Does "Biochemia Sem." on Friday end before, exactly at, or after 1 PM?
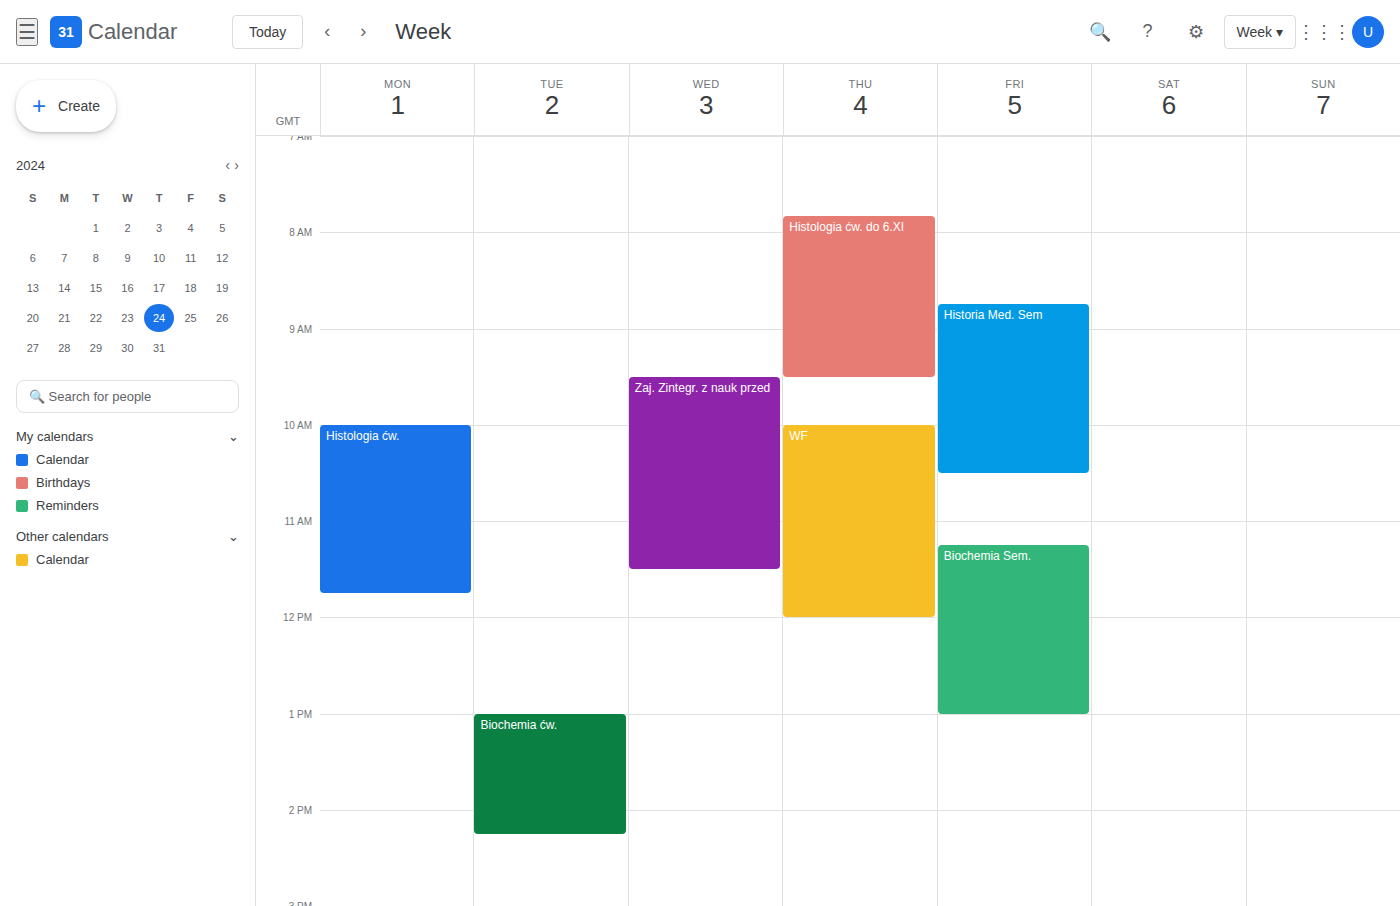
1:00 PM -- exactly at 1 PM, on the 1 PM line.